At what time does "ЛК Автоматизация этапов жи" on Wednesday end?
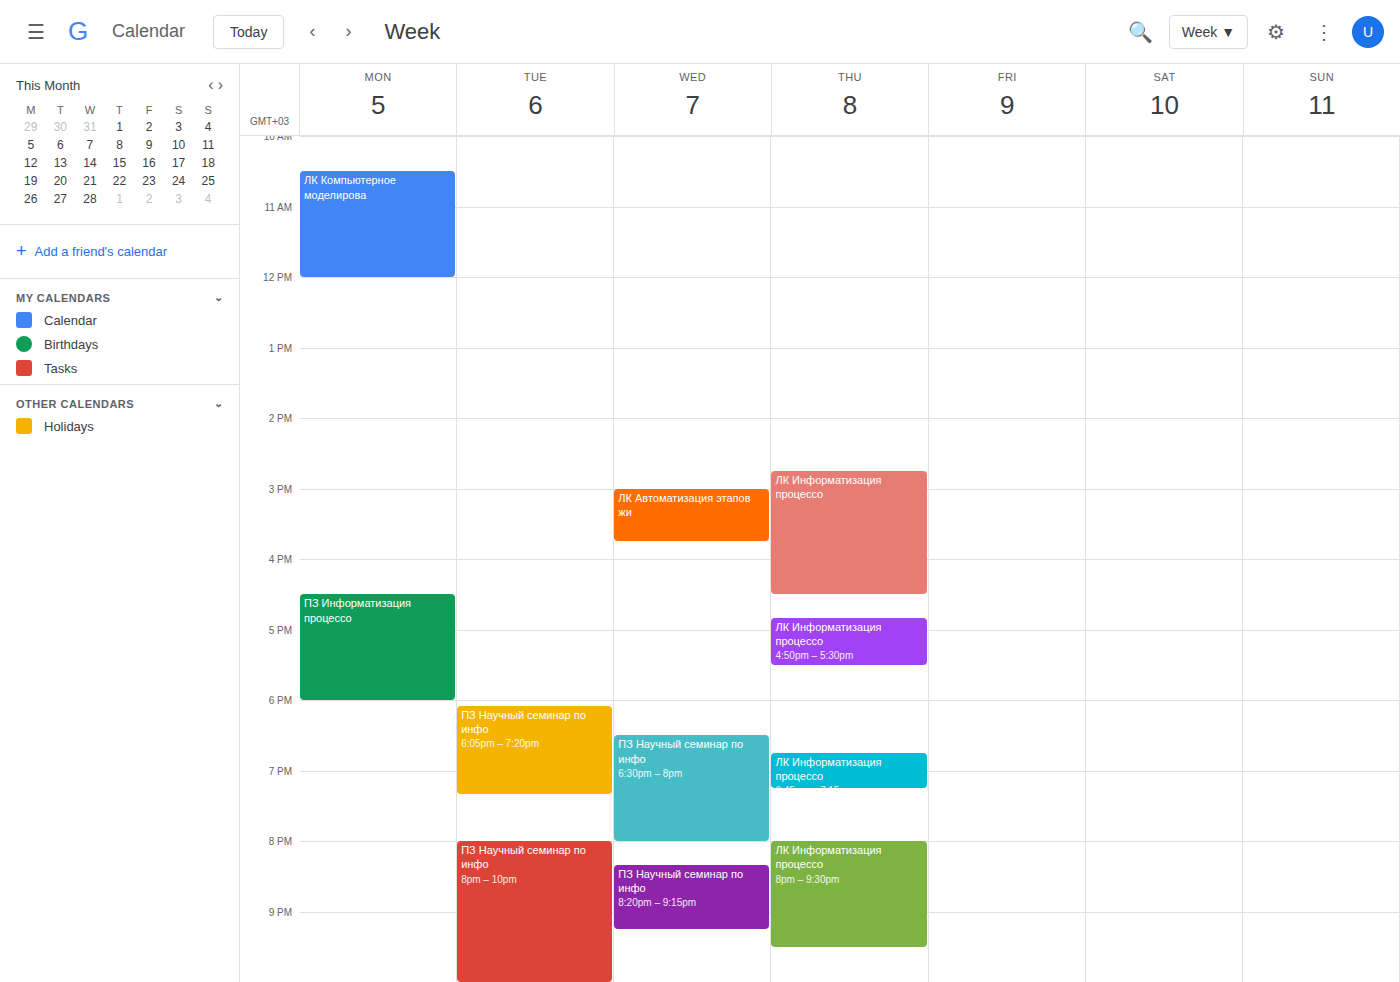
15:45